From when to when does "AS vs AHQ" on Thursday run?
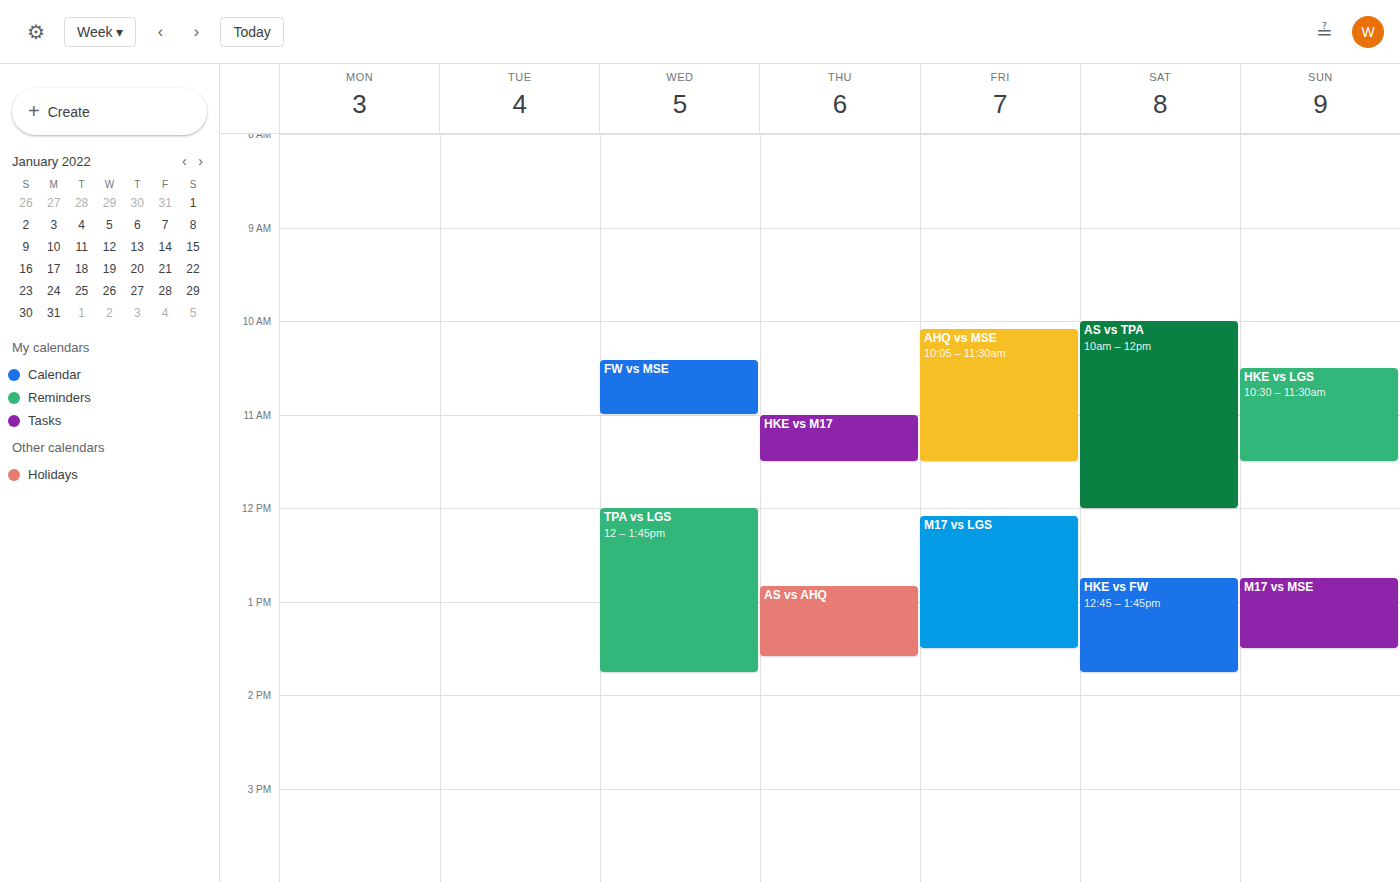
12:50 PM to 1:35 PM